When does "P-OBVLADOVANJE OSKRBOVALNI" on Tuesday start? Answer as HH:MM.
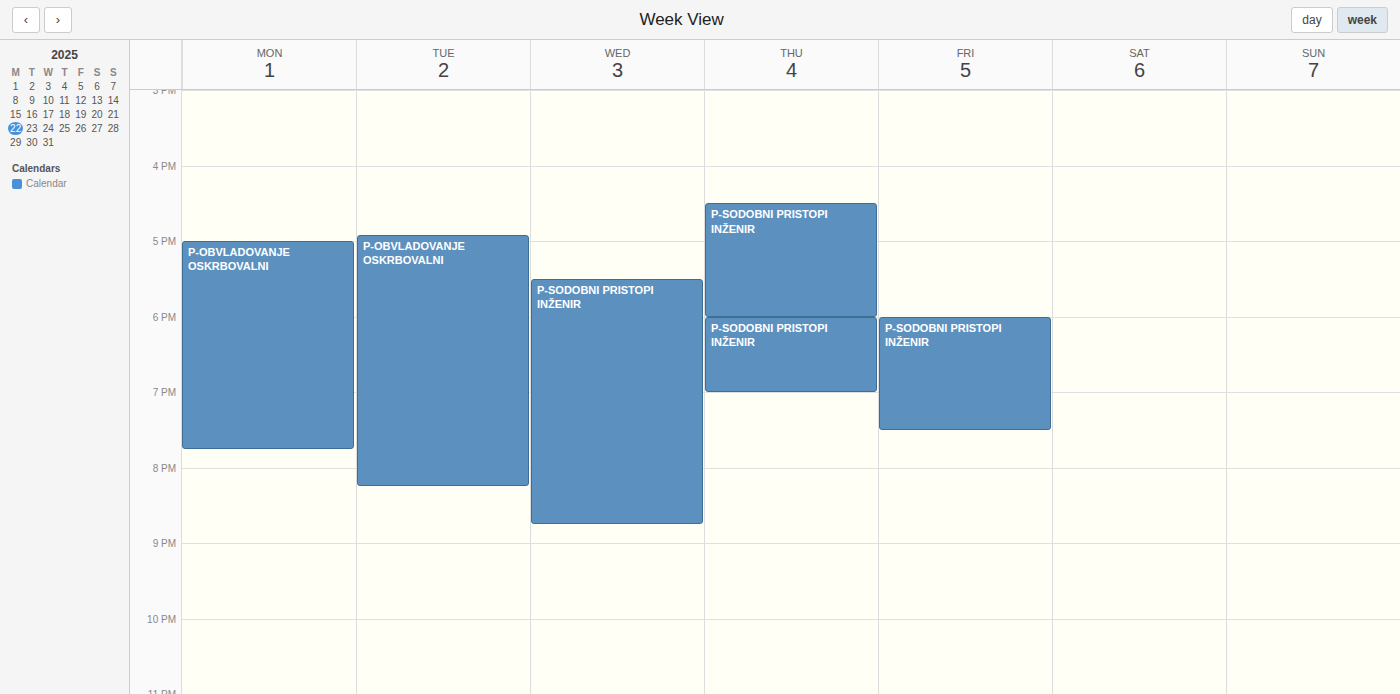
16:55